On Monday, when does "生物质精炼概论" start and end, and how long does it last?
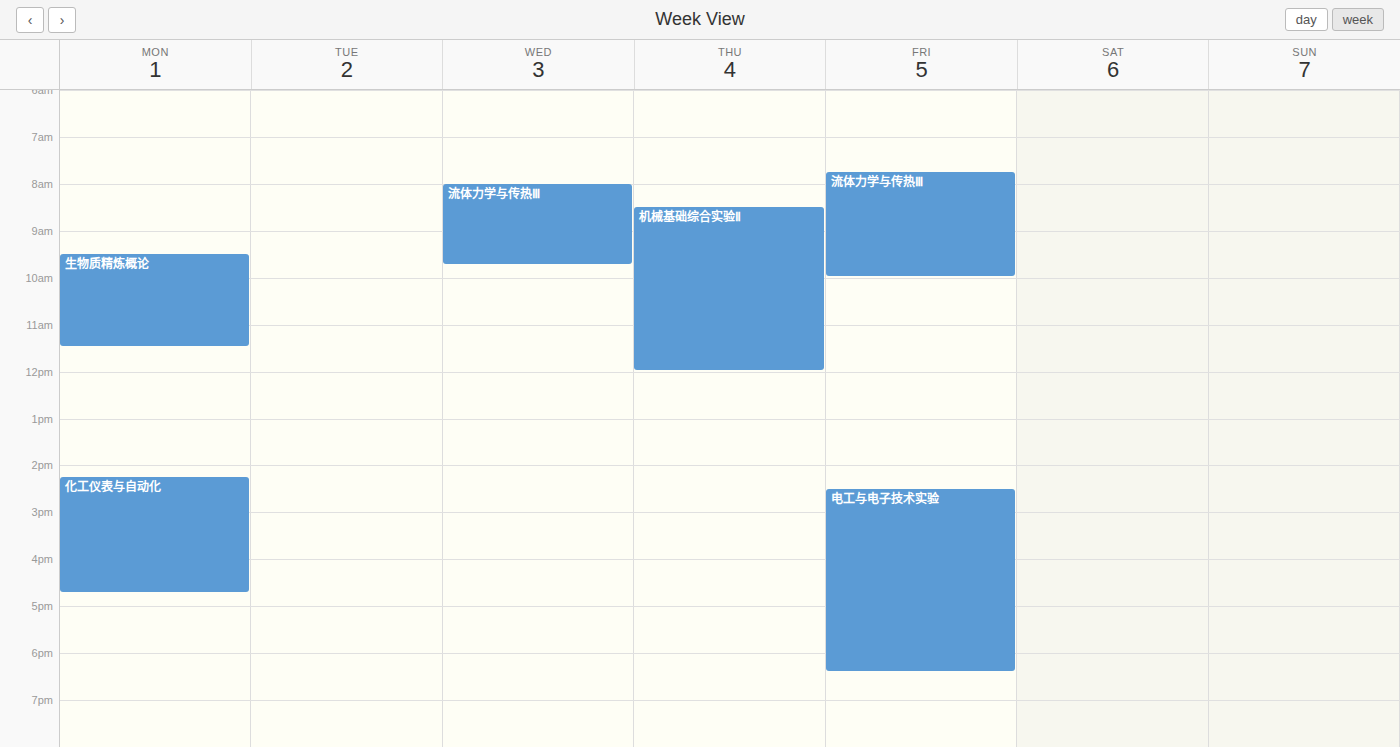
9:30 AM to 11:30 AM, 2 hours